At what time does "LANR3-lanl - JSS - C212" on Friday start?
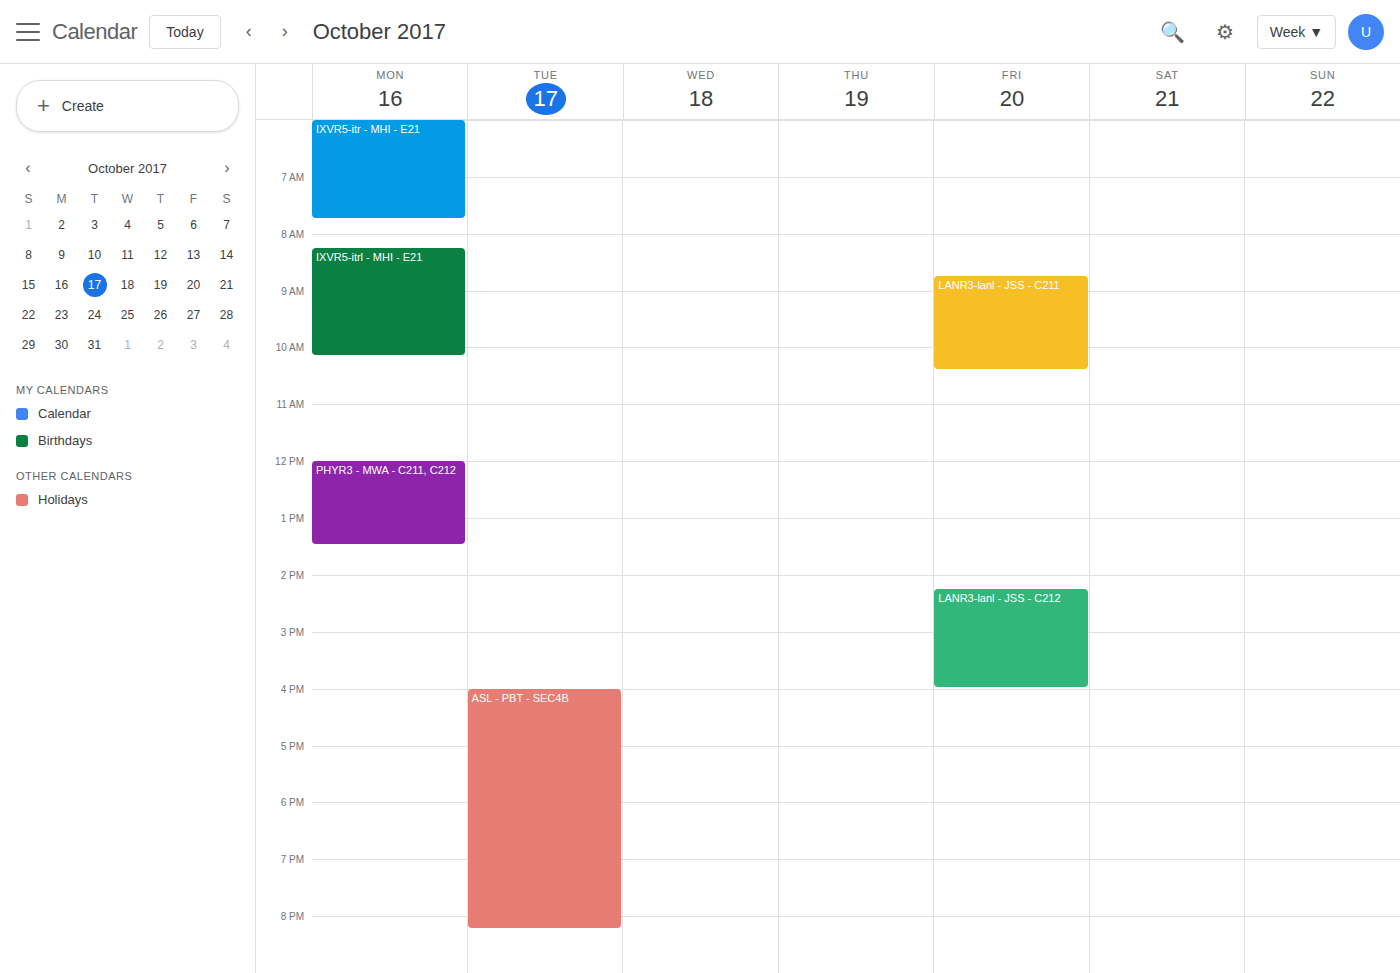
2:15 PM